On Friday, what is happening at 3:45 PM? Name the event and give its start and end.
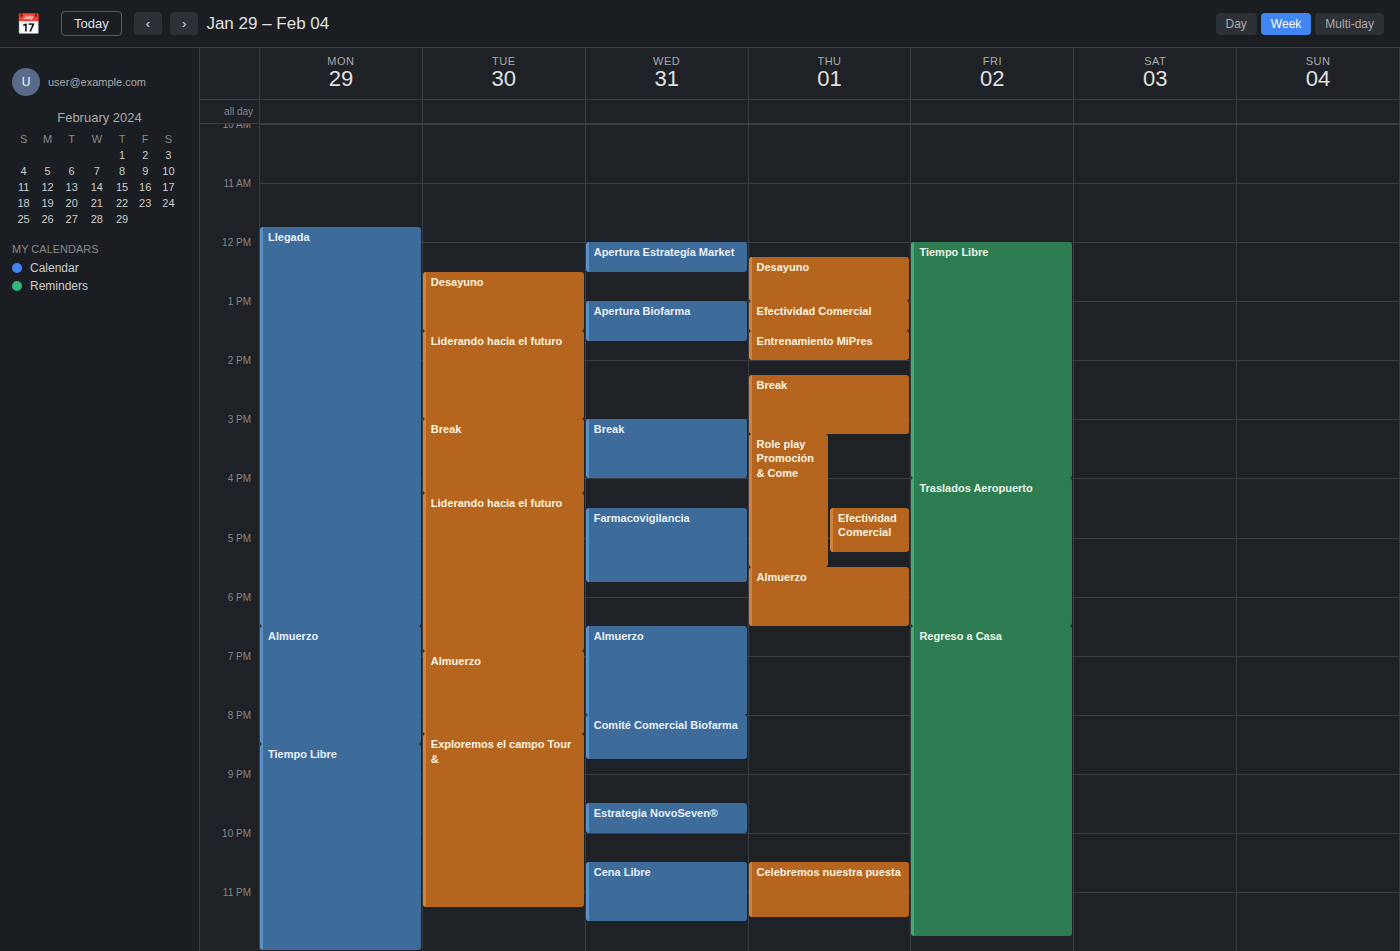
"Tiempo Libre", 12:00 PM to 4:00 PM